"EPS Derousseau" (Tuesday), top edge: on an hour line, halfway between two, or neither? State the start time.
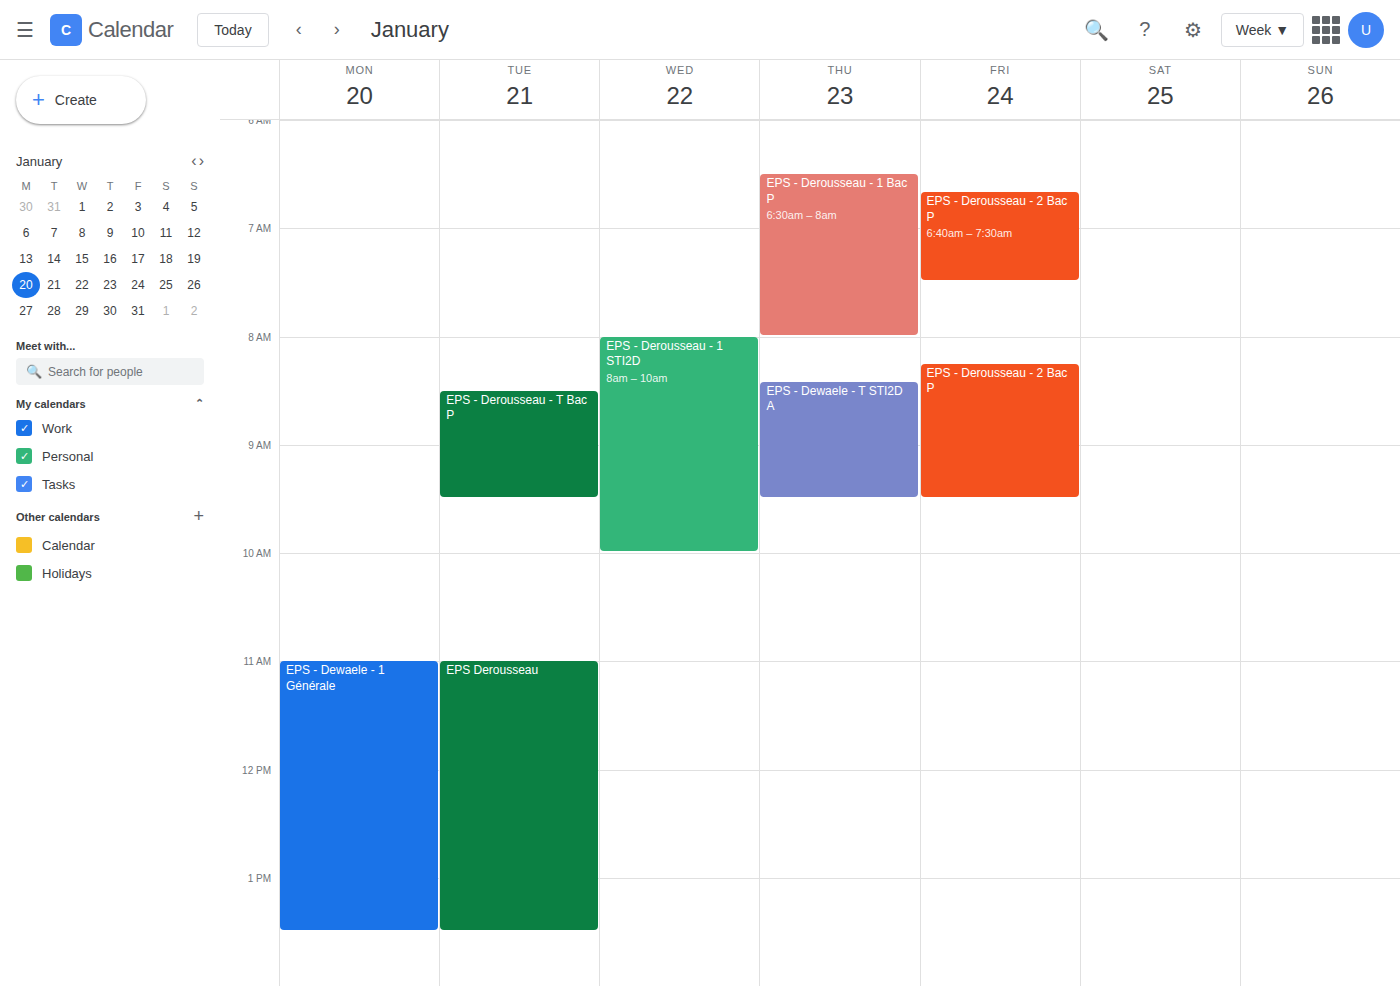
11:00 AM -- exactly on the 11 AM line.